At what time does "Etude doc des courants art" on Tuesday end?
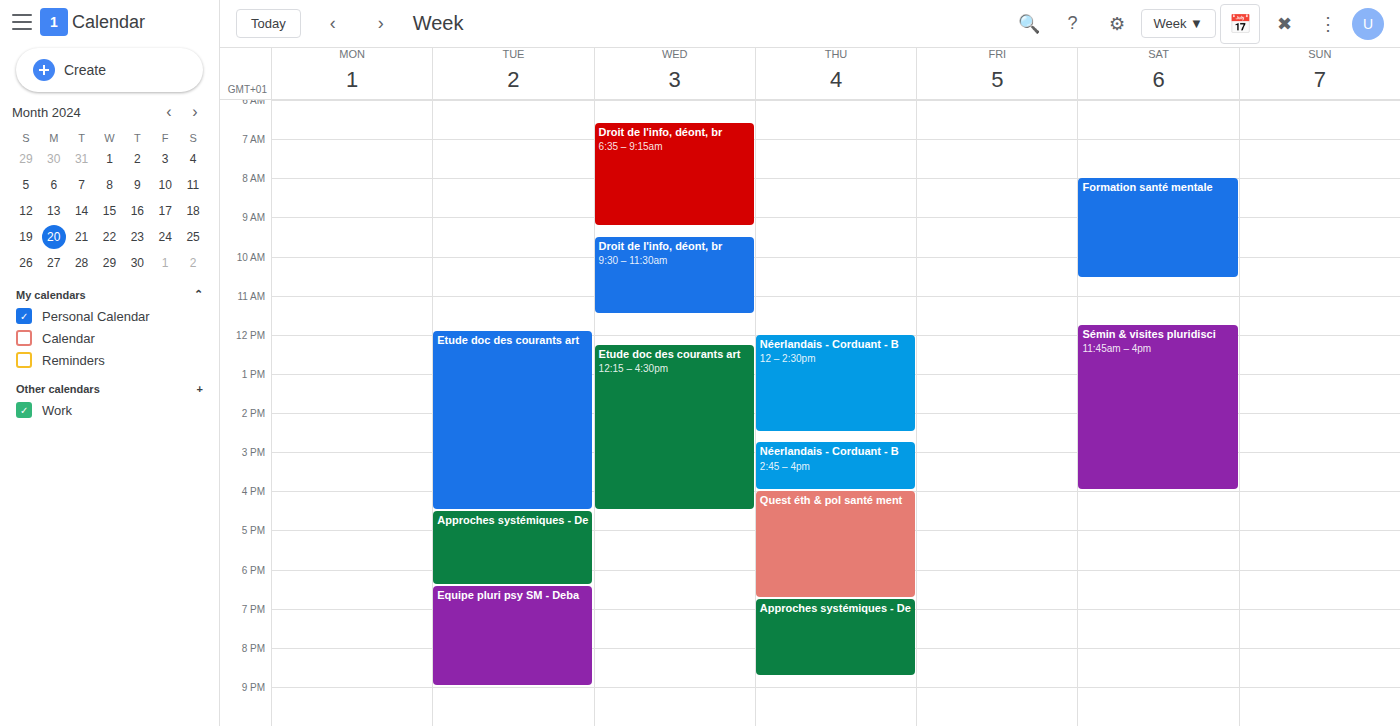
16:30